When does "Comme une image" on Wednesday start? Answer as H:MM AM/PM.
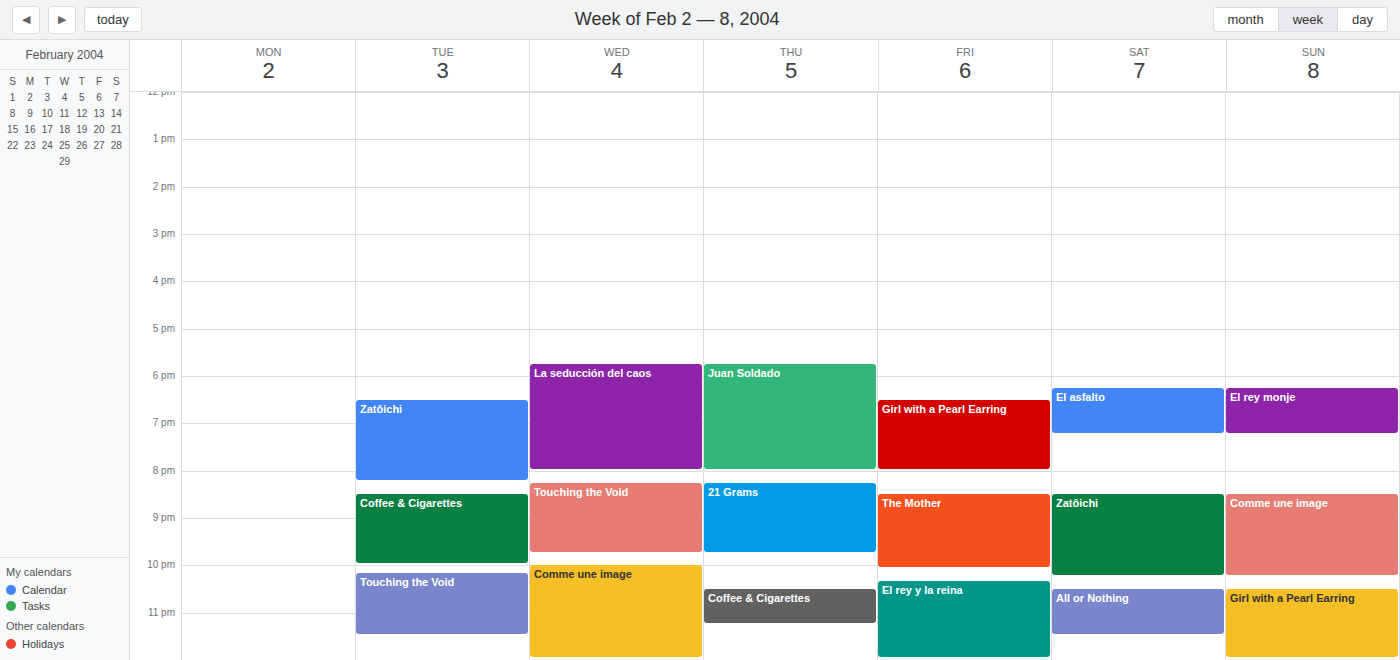
10:00 PM